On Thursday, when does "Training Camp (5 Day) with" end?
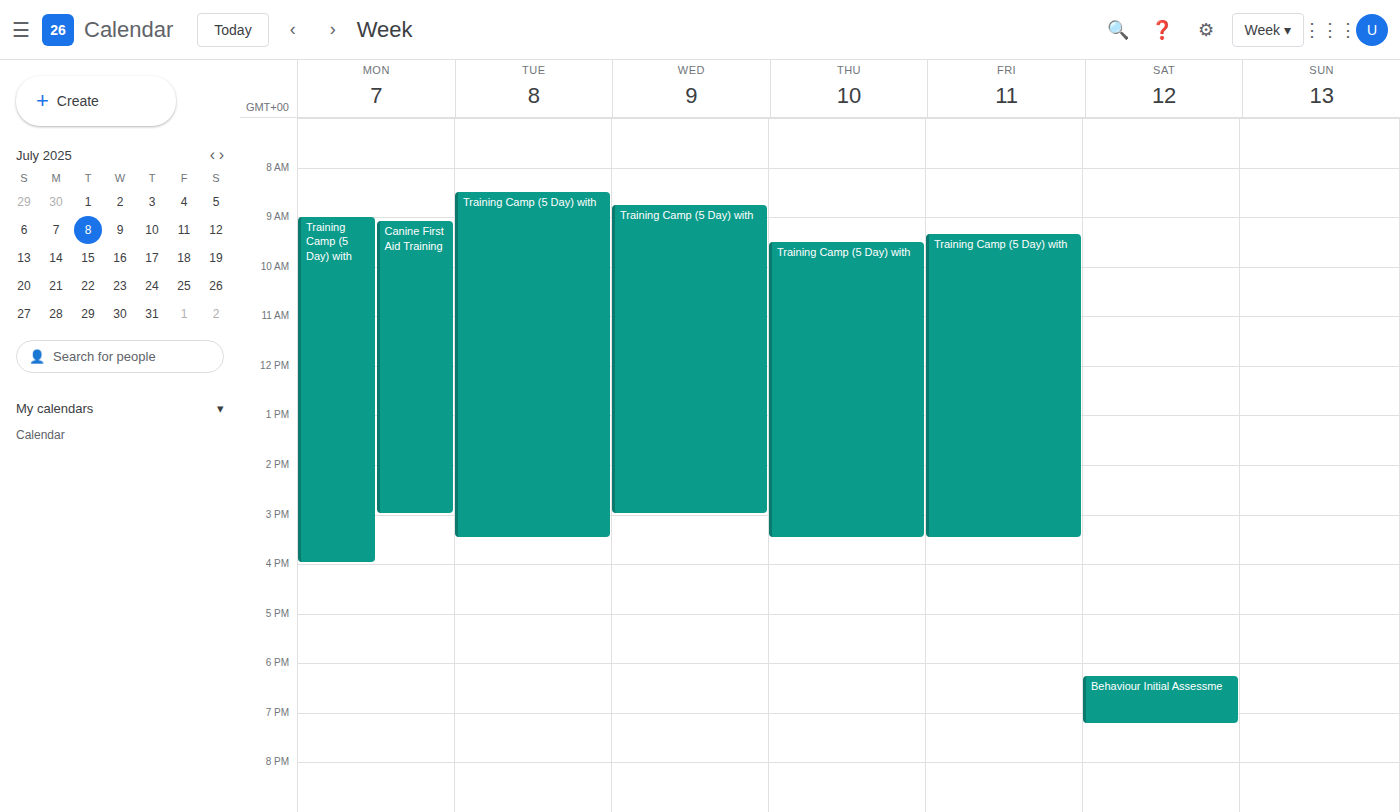
3:30 PM